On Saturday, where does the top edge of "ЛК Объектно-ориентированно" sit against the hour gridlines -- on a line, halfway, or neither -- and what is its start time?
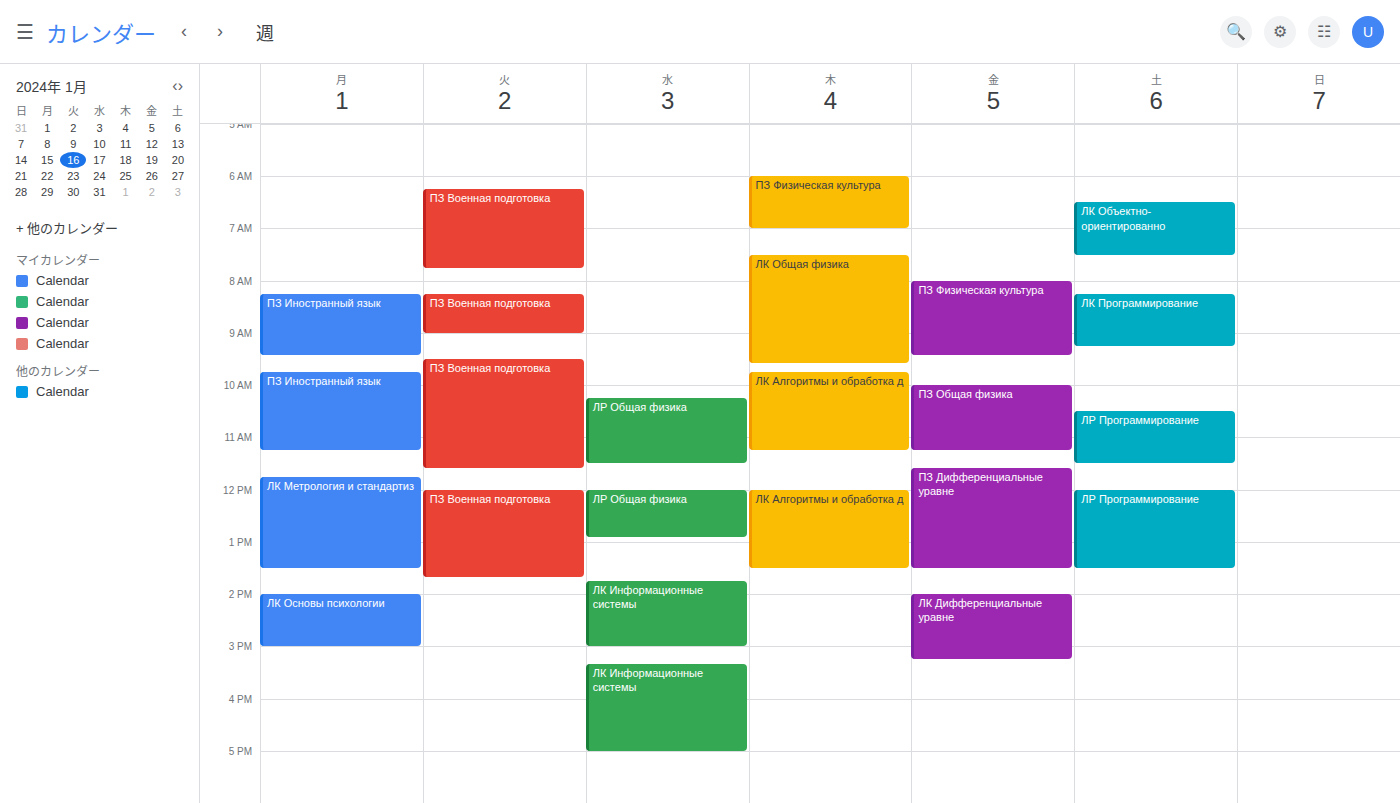
6:30 AM -- halfway between the 6 AM and 7 AM lines.